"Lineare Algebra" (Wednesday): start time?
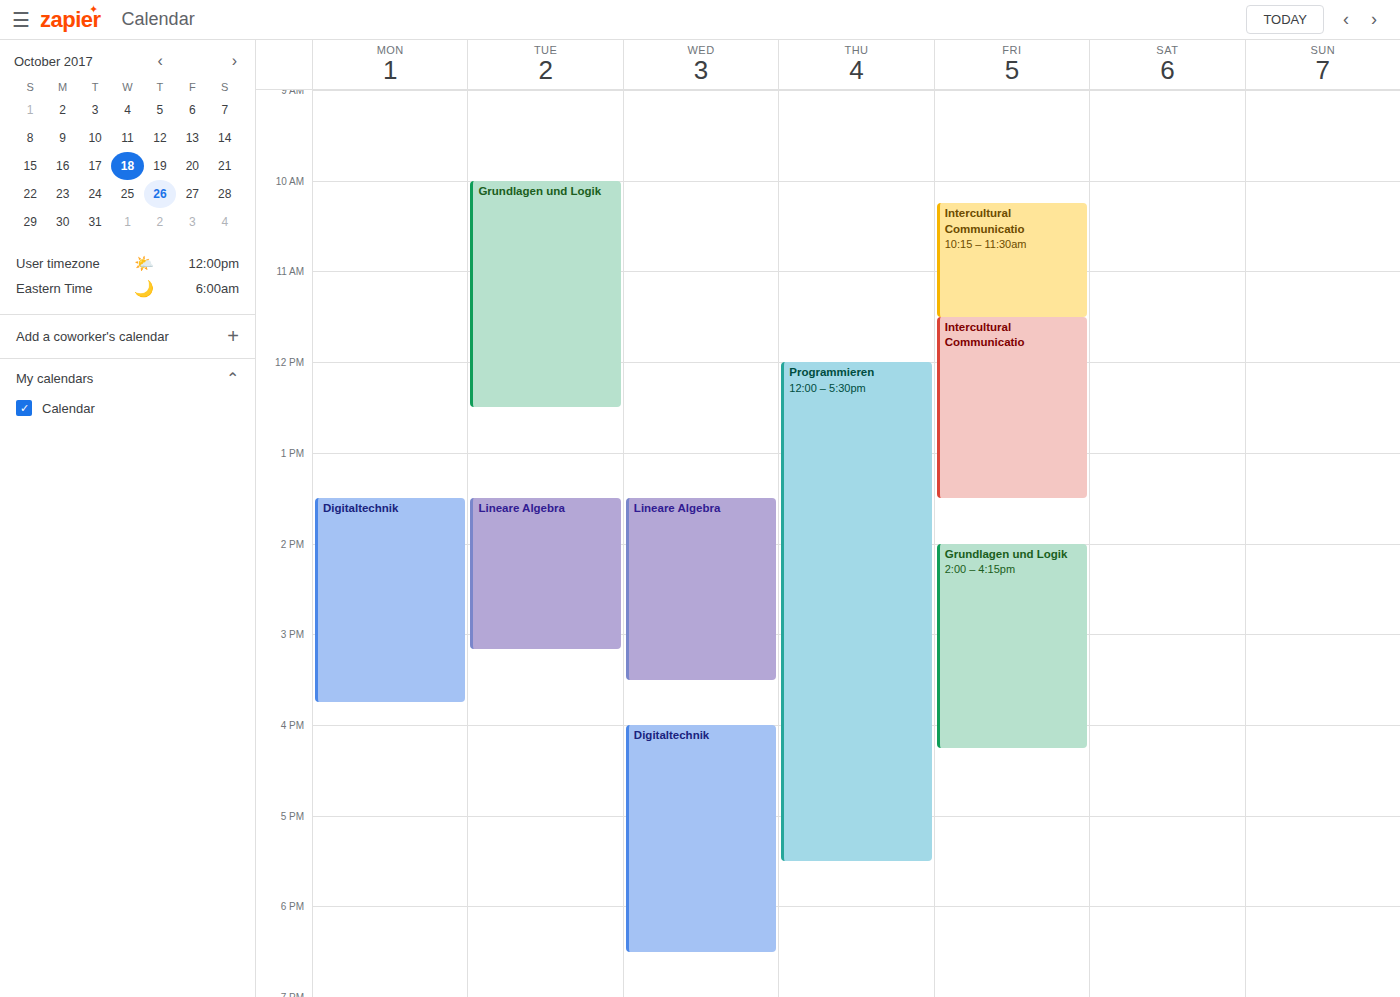
1:30 PM